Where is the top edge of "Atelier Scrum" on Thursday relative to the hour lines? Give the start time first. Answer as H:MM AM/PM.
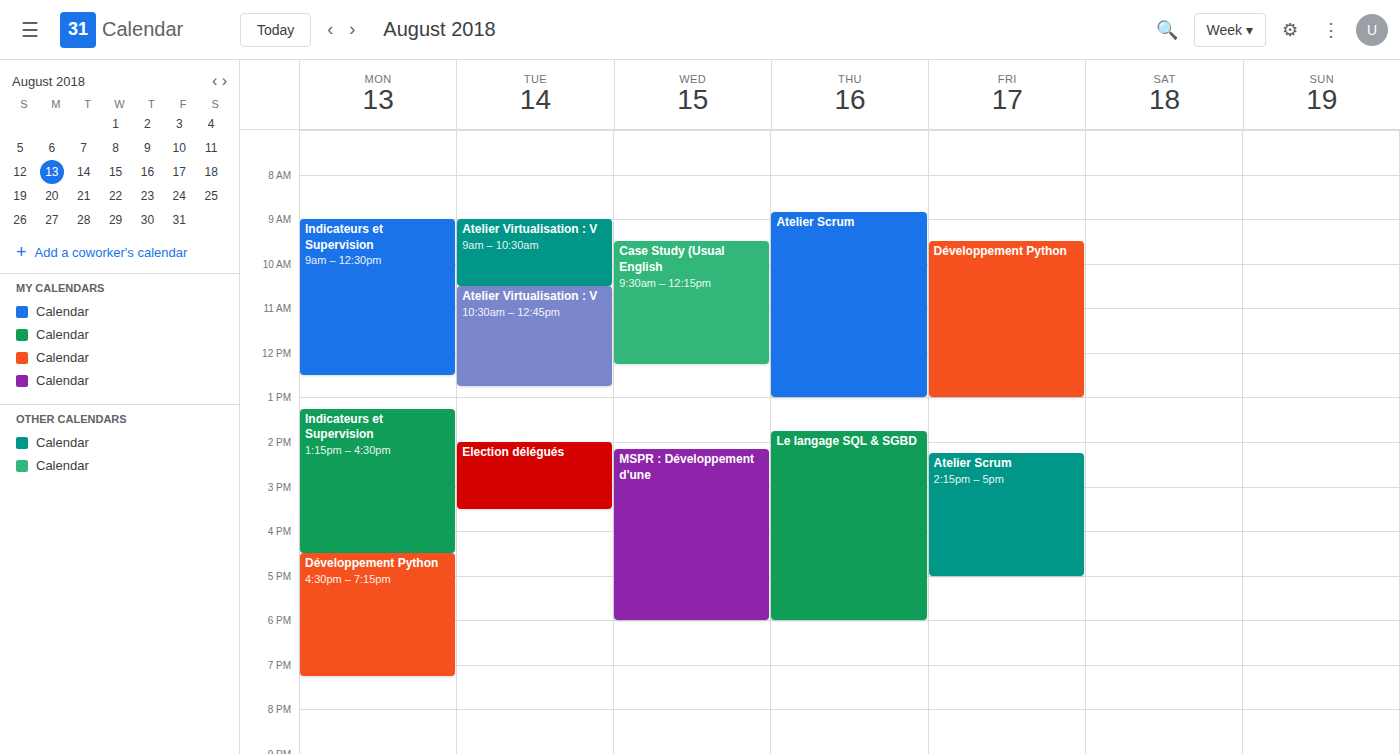
8:50 AM -- neither: 50 minutes below the 8 AM line and 10 minutes above the 9 AM line.